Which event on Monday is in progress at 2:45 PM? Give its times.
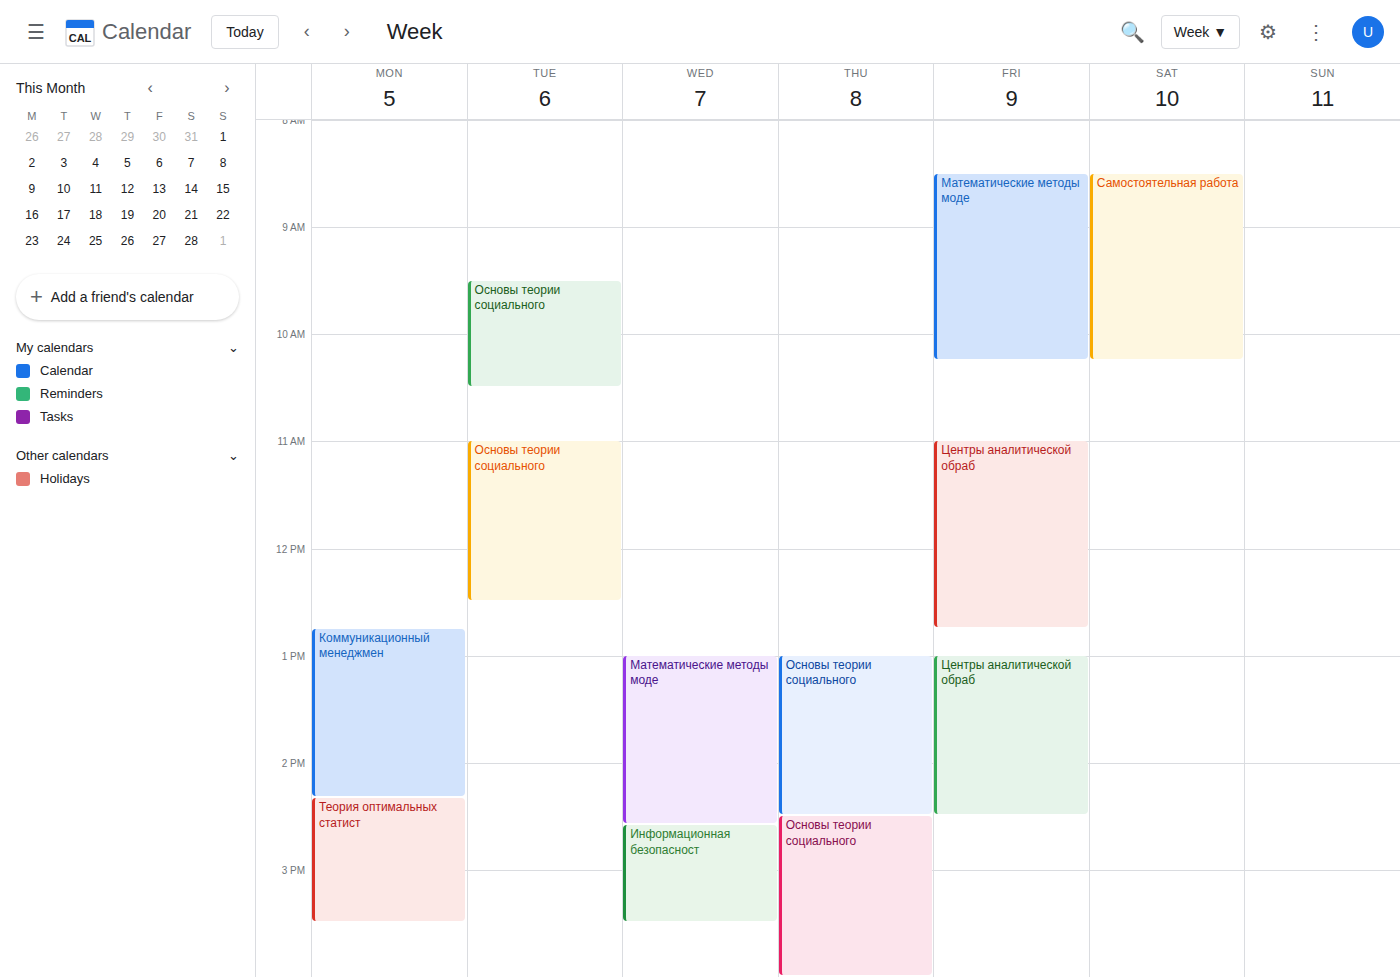
"Теория оптимальных статист", 2:20 PM to 3:30 PM